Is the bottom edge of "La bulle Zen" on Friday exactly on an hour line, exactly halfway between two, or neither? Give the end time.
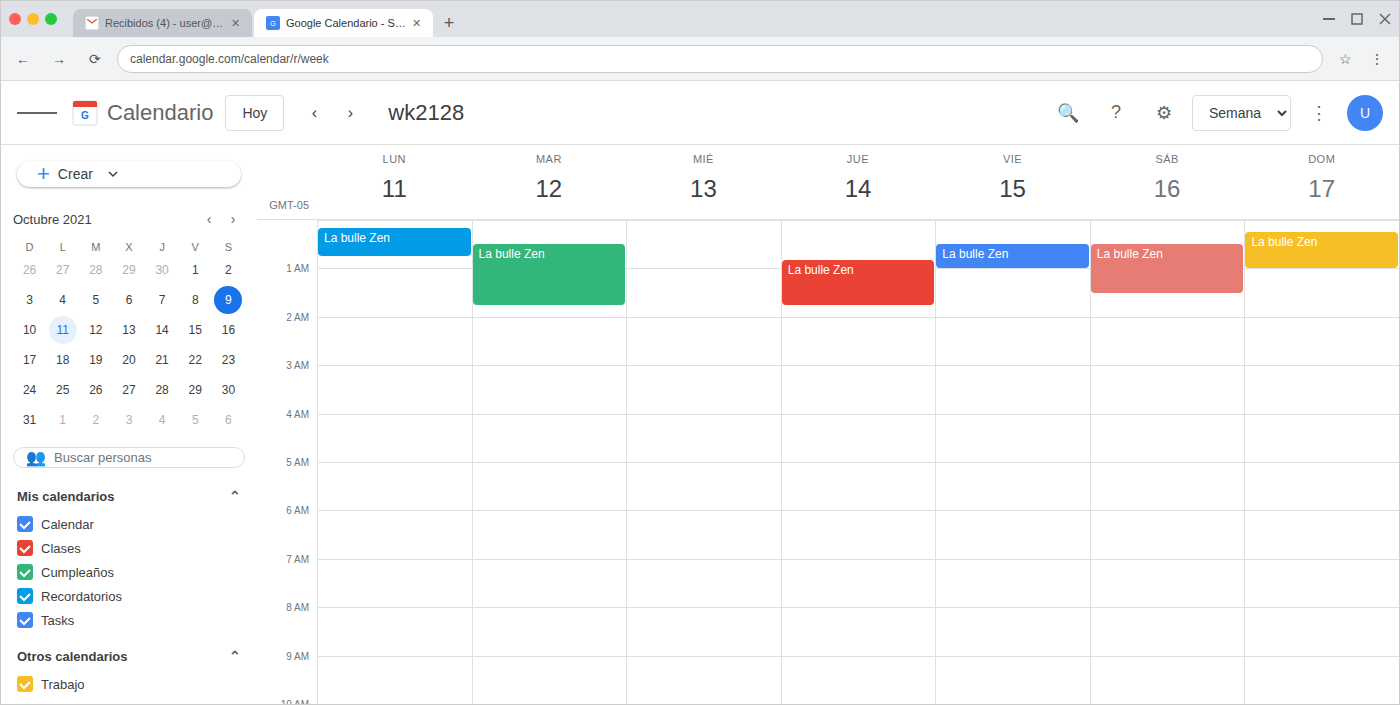
1:00 AM -- exactly on the 1 AM line.